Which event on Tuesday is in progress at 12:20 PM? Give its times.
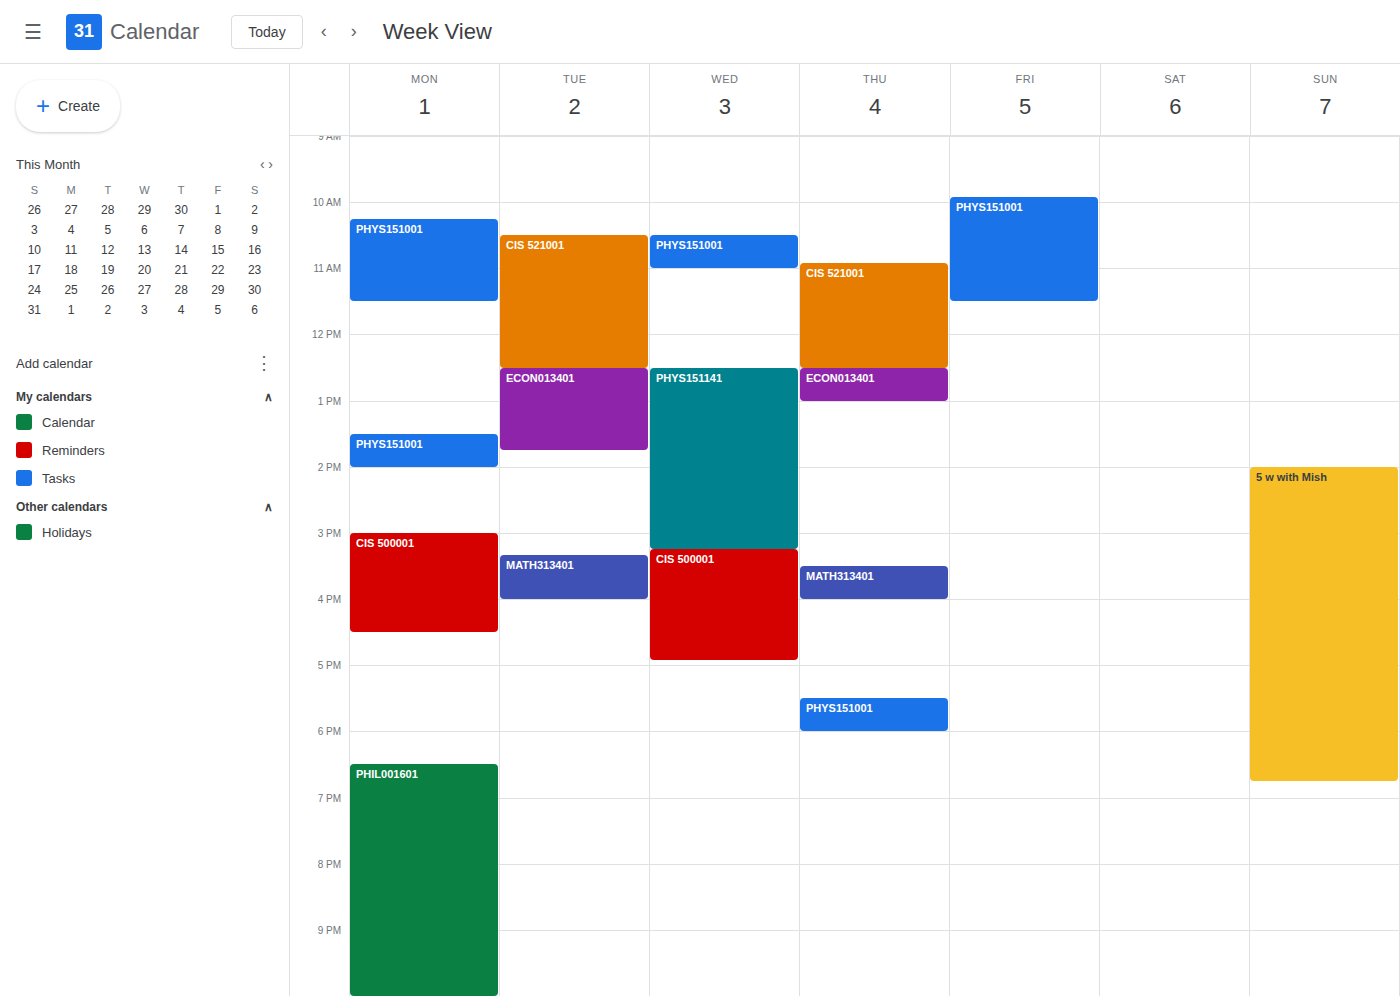
"CIS 521001", 10:30 AM to 12:30 PM